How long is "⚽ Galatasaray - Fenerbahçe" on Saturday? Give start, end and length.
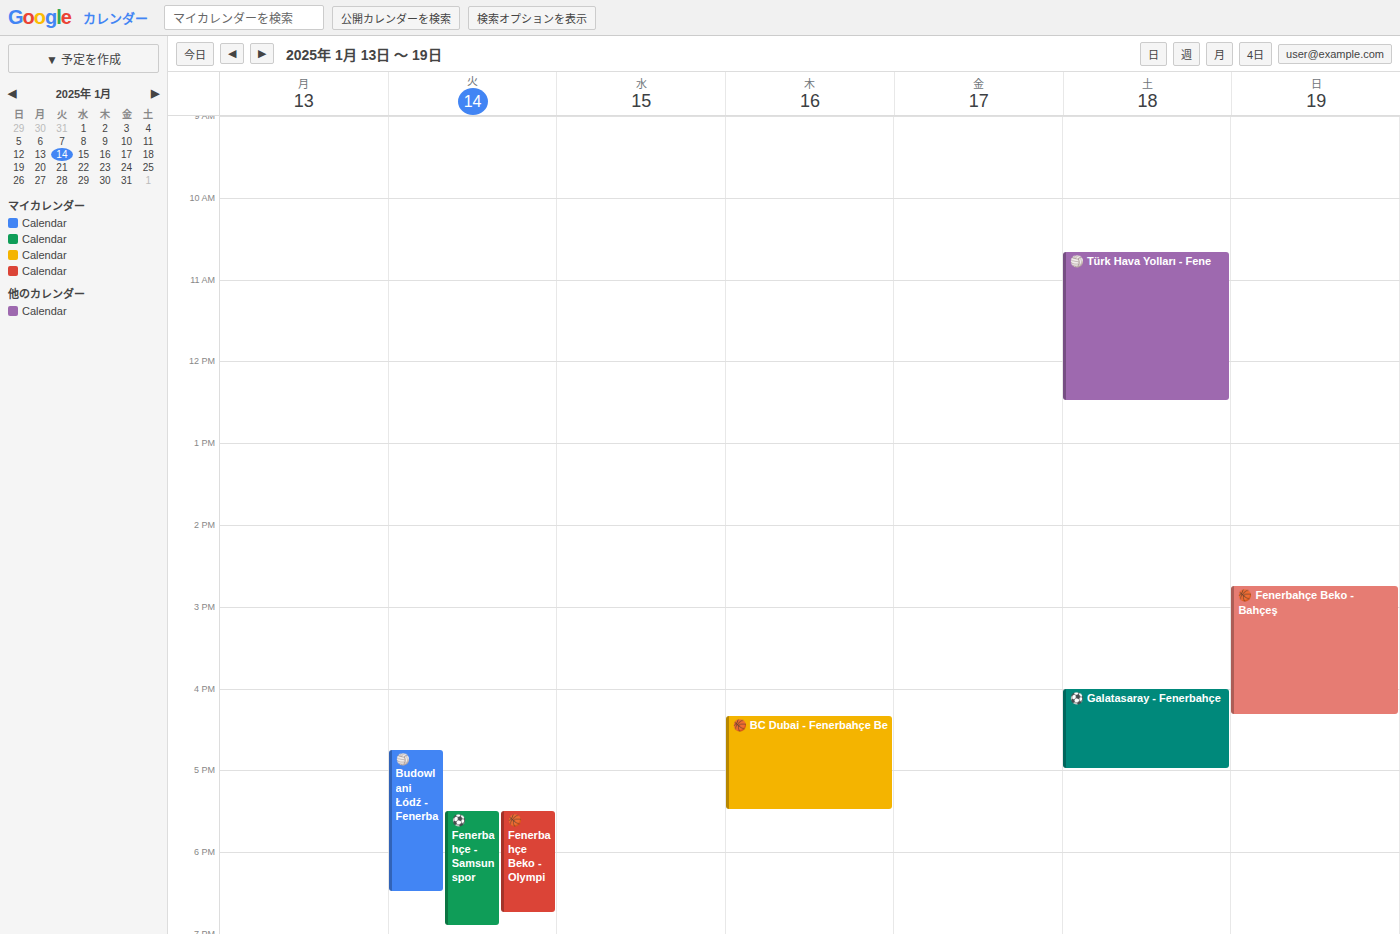
16:00 to 17:00, 1 hour